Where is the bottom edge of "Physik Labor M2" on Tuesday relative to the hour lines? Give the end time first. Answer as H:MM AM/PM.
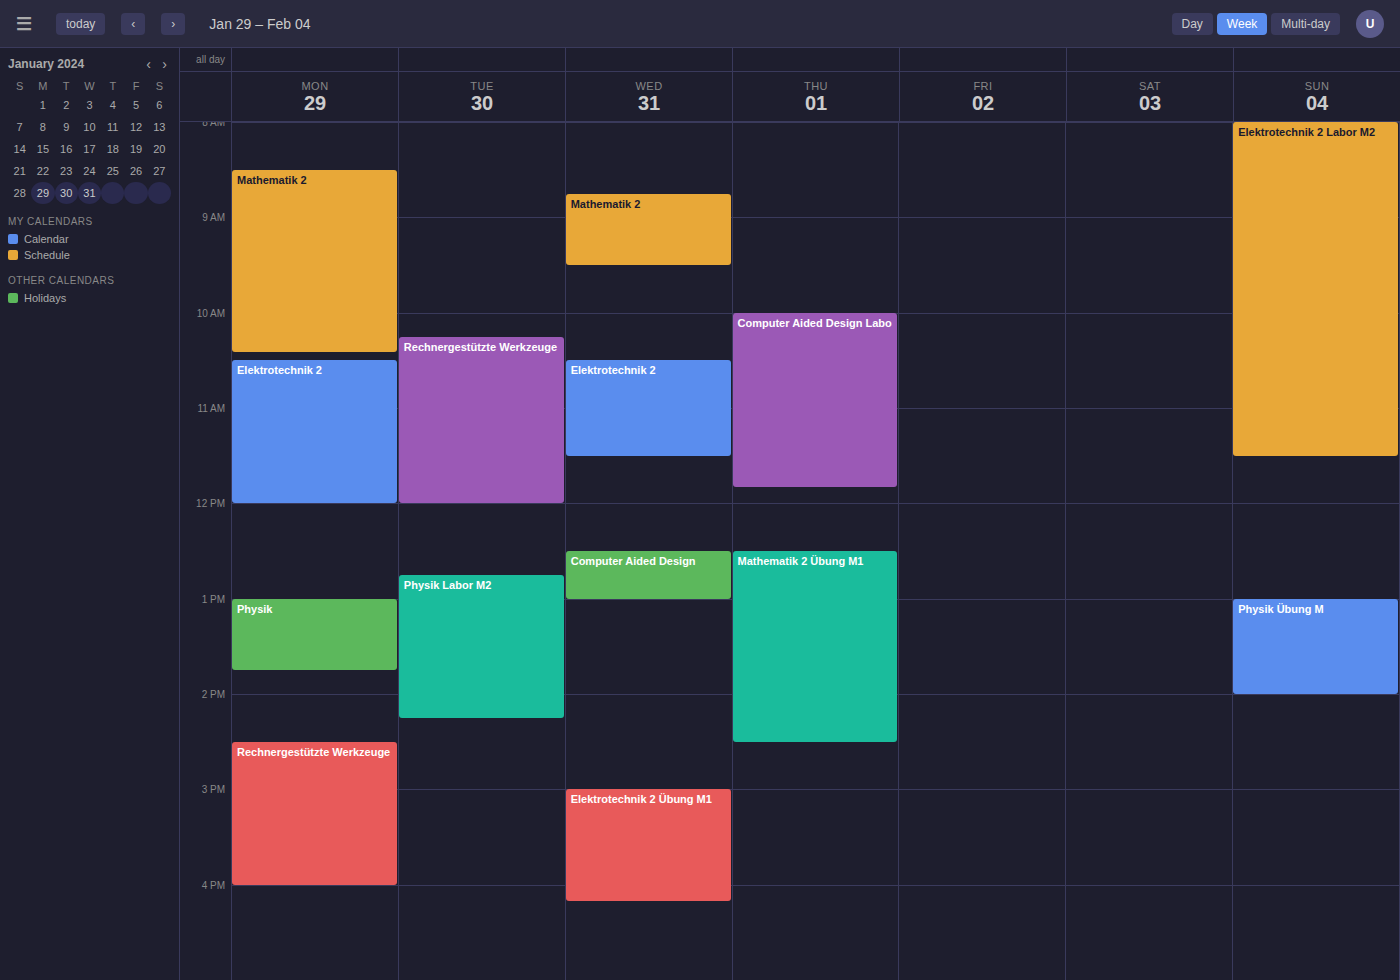
2:15 PM -- neither: a quarter of the way from the 2 PM line to the 3 PM line.